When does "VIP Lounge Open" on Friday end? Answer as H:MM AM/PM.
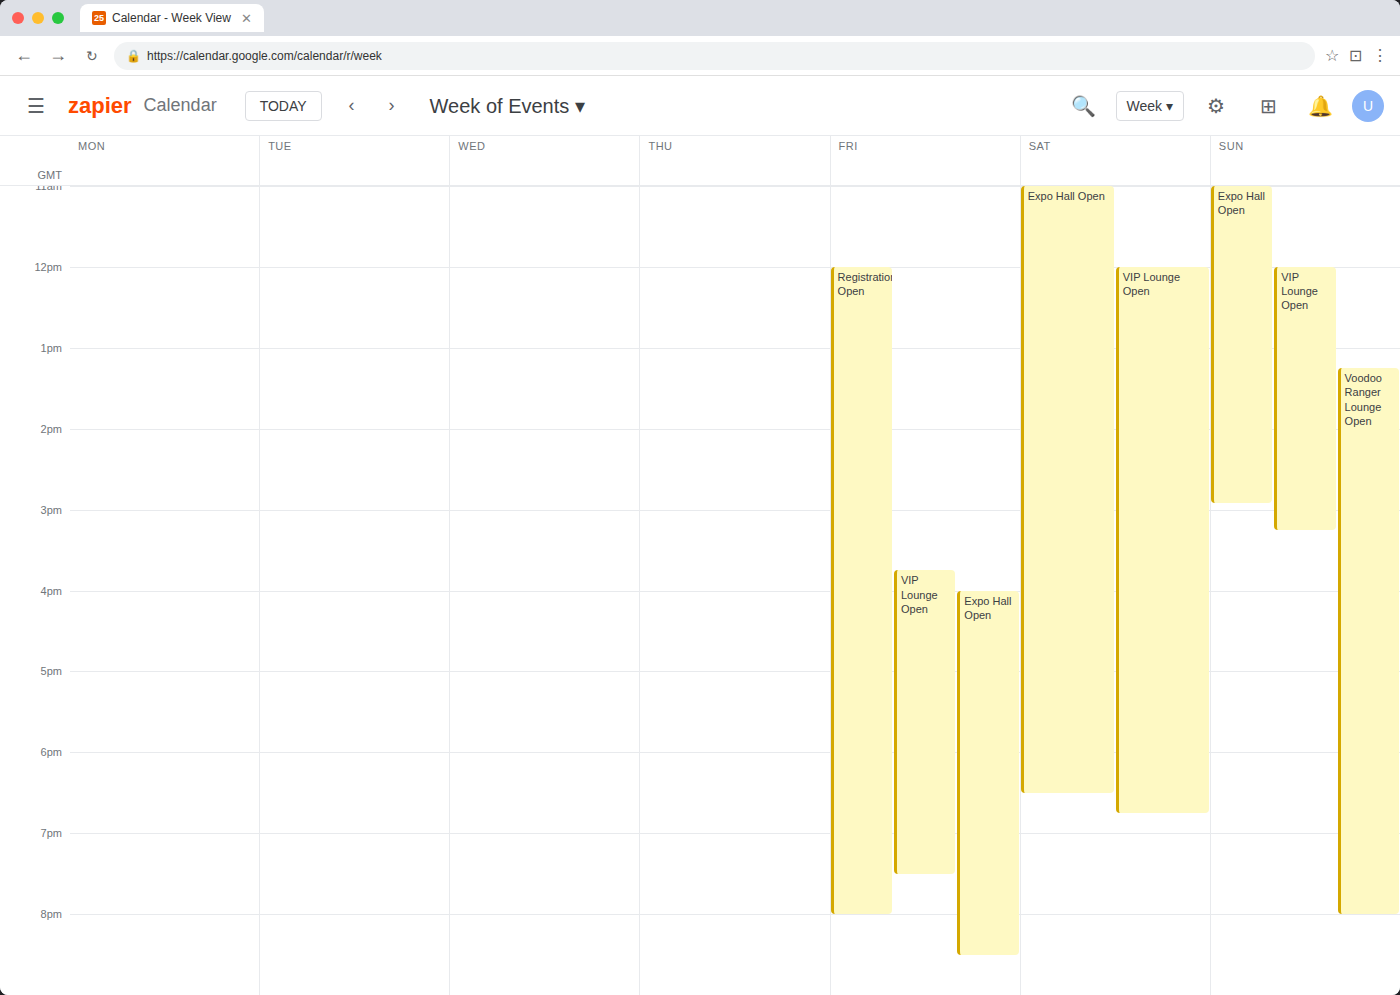
7:30 PM